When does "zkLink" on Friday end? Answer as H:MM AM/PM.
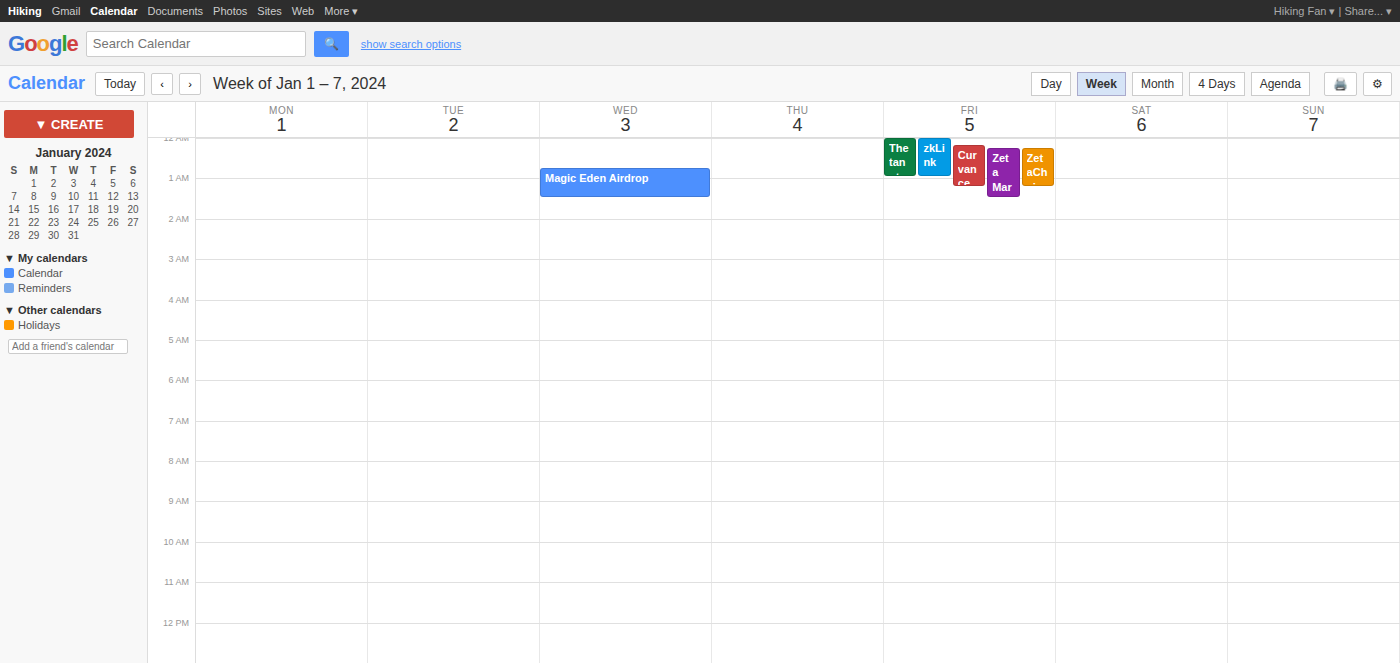
1:00 AM